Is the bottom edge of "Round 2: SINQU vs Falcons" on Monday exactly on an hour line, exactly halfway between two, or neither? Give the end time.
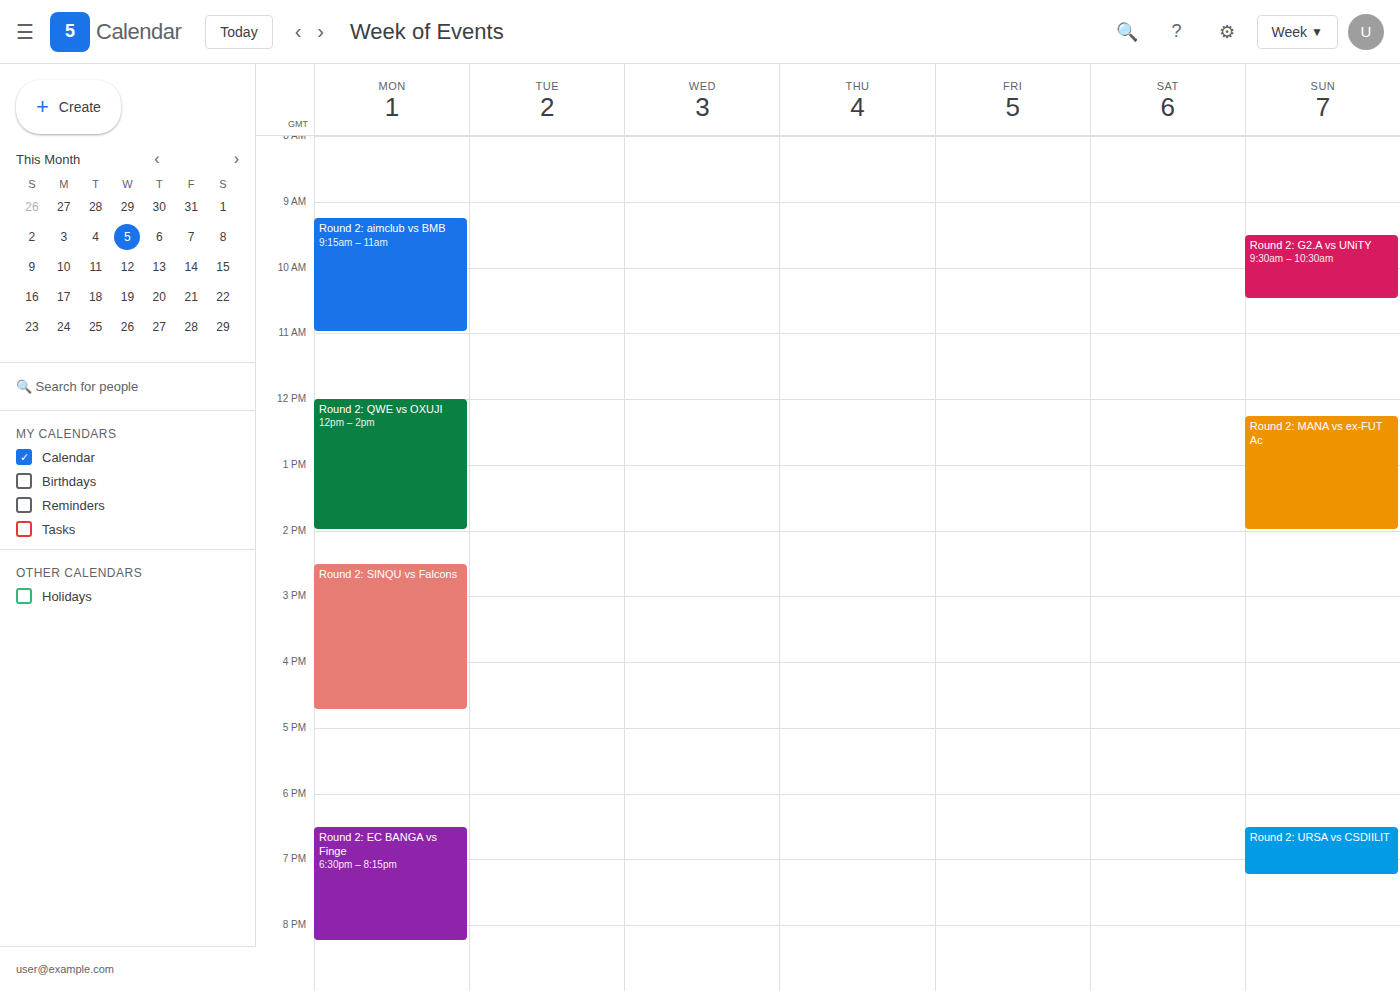
16:45 -- neither: three quarters of the way from the 16:00 line to the 17:00 line.